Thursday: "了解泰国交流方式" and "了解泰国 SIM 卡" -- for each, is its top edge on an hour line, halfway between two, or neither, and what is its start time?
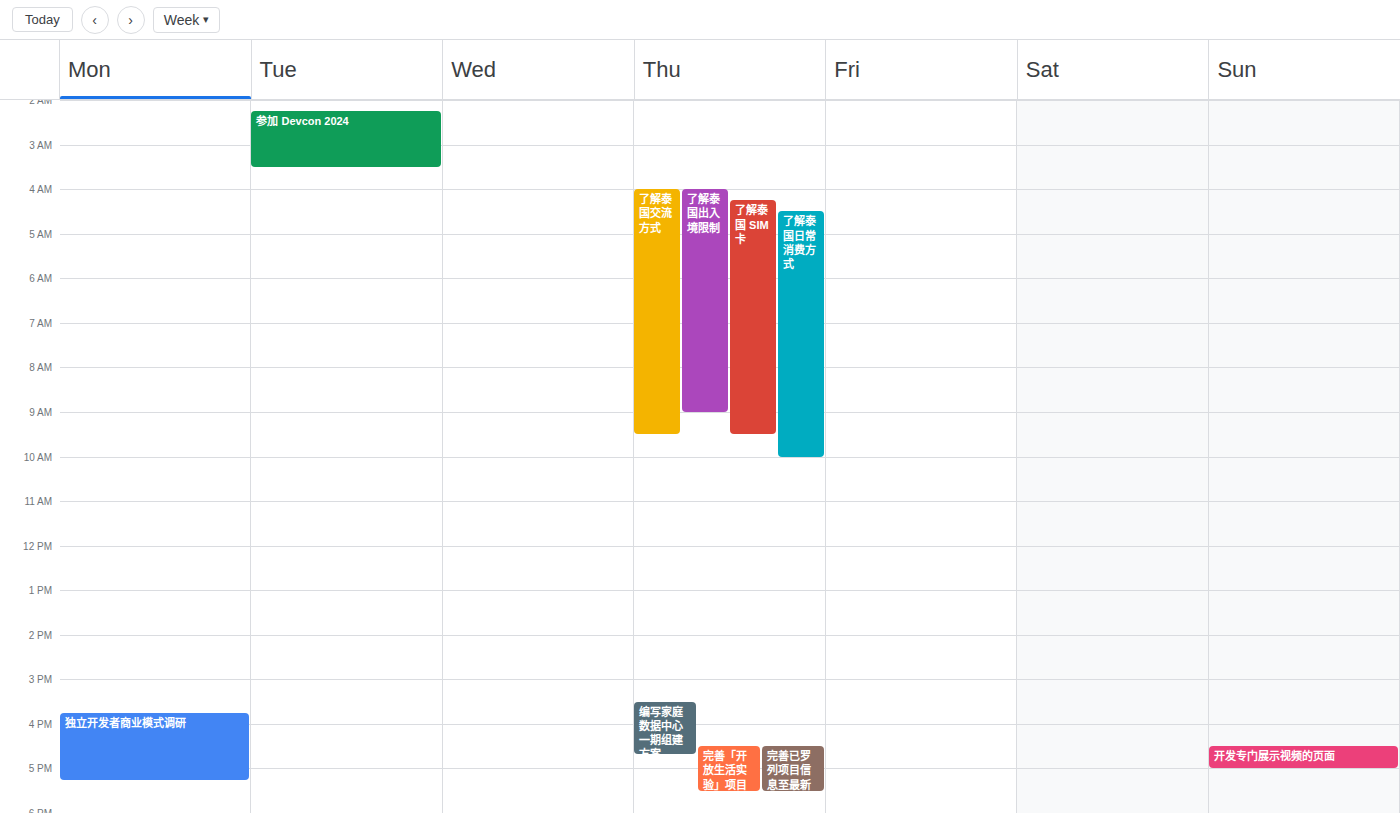
"了解泰国交流方式": 4:00 AM, exactly on the 4 AM line. "了解泰国 SIM 卡": 4:15 AM, neither: a quarter of the way from the 4 AM line to the 5 AM line.